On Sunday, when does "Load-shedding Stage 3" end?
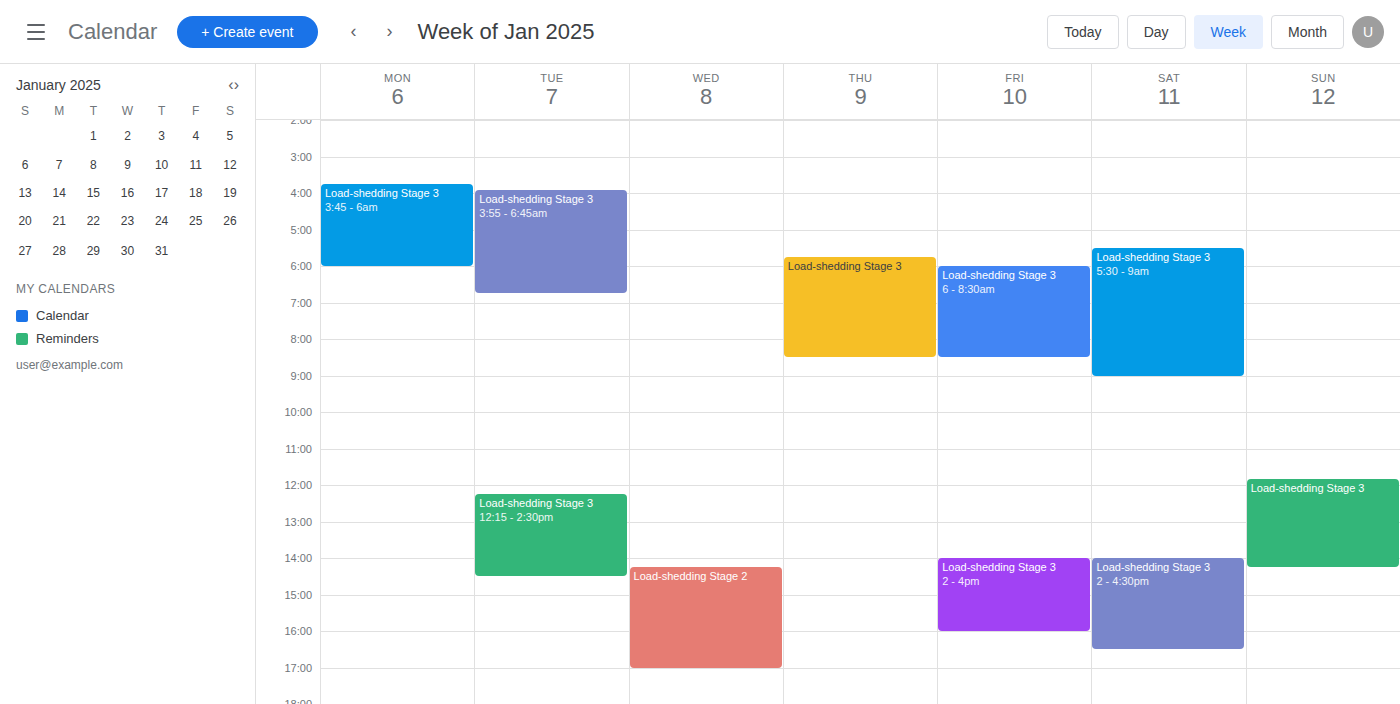
14:15